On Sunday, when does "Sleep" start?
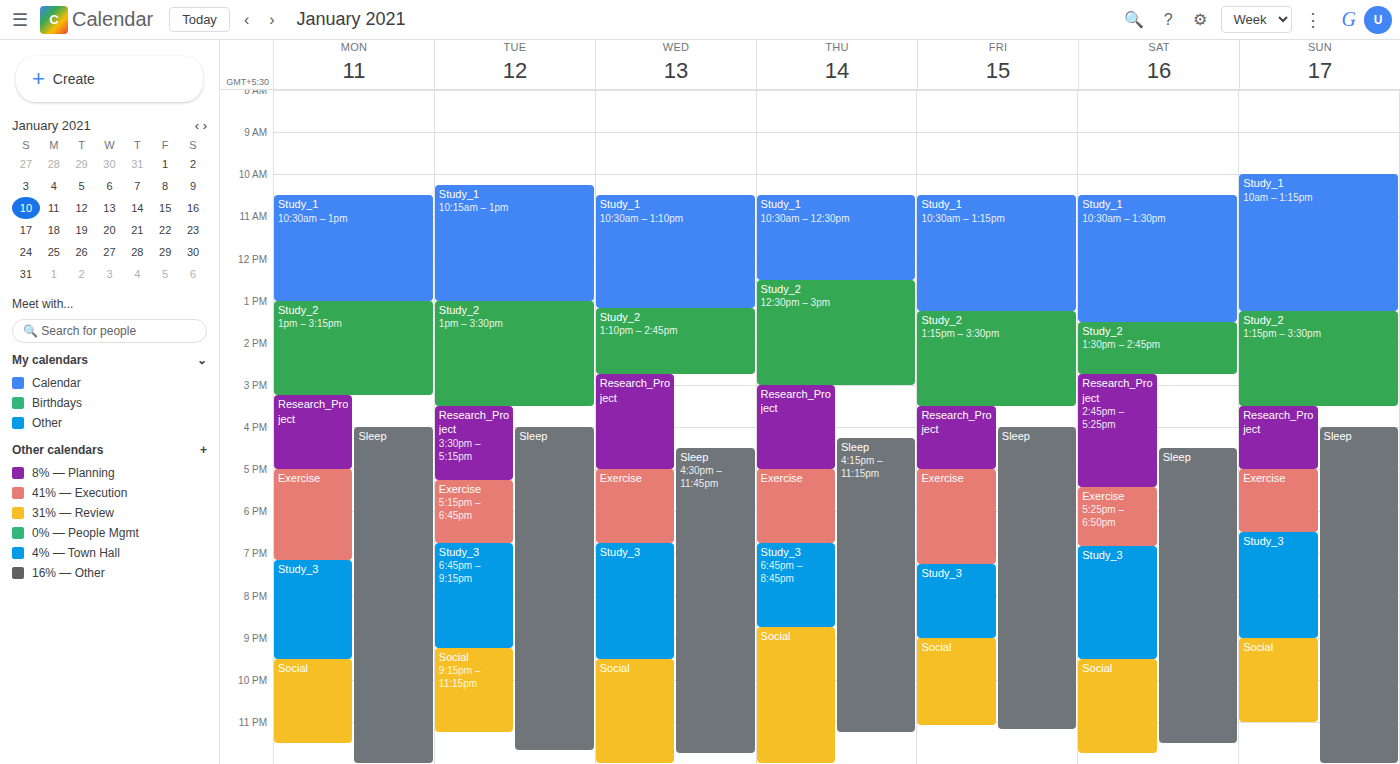
4:00 PM